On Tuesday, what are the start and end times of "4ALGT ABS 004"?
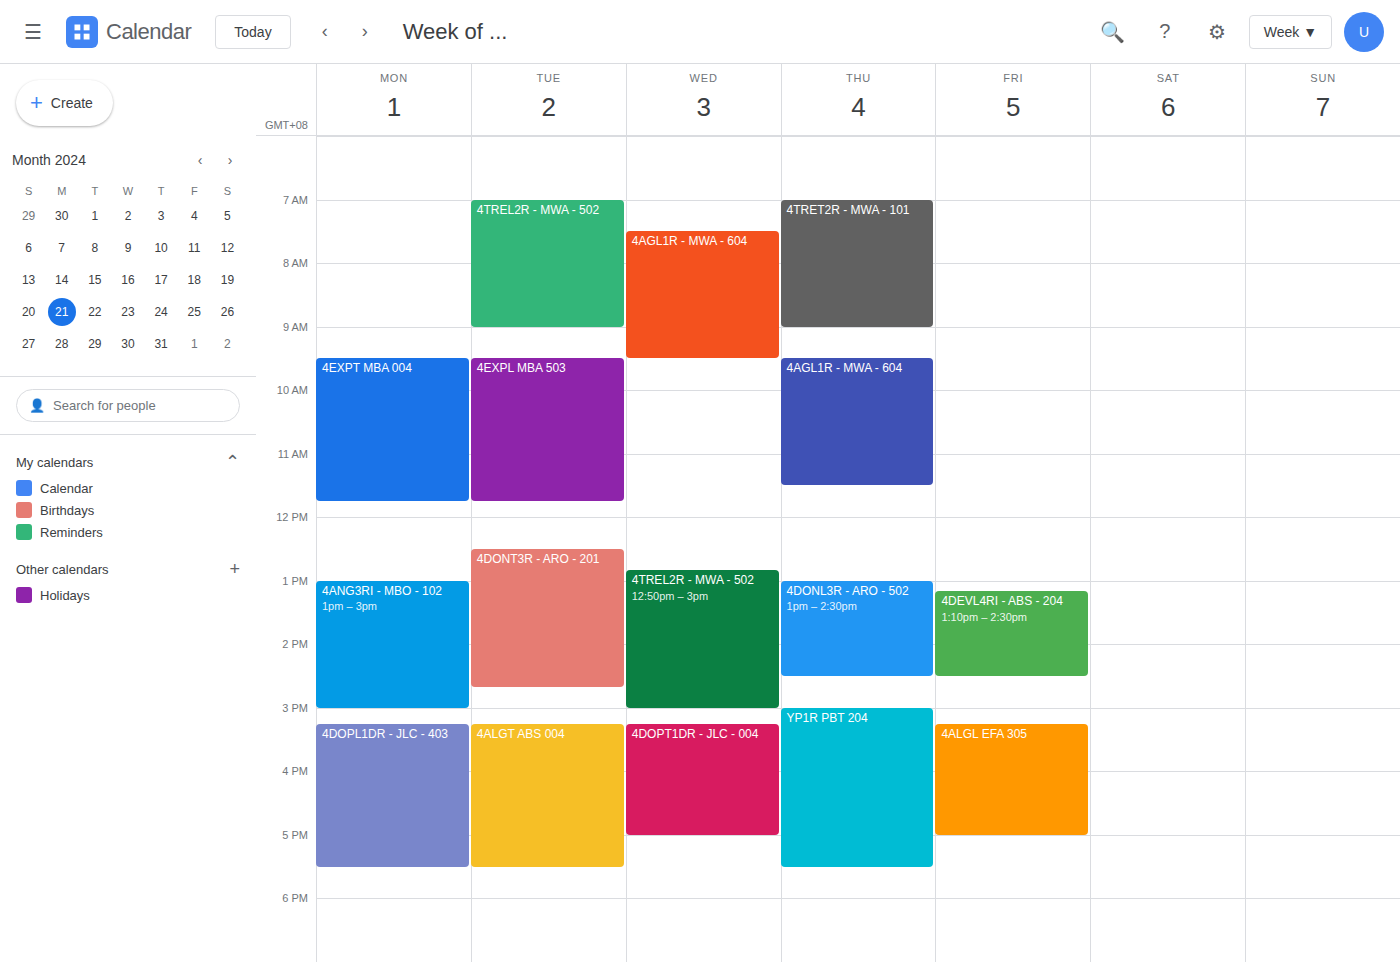
3:15 PM to 5:30 PM